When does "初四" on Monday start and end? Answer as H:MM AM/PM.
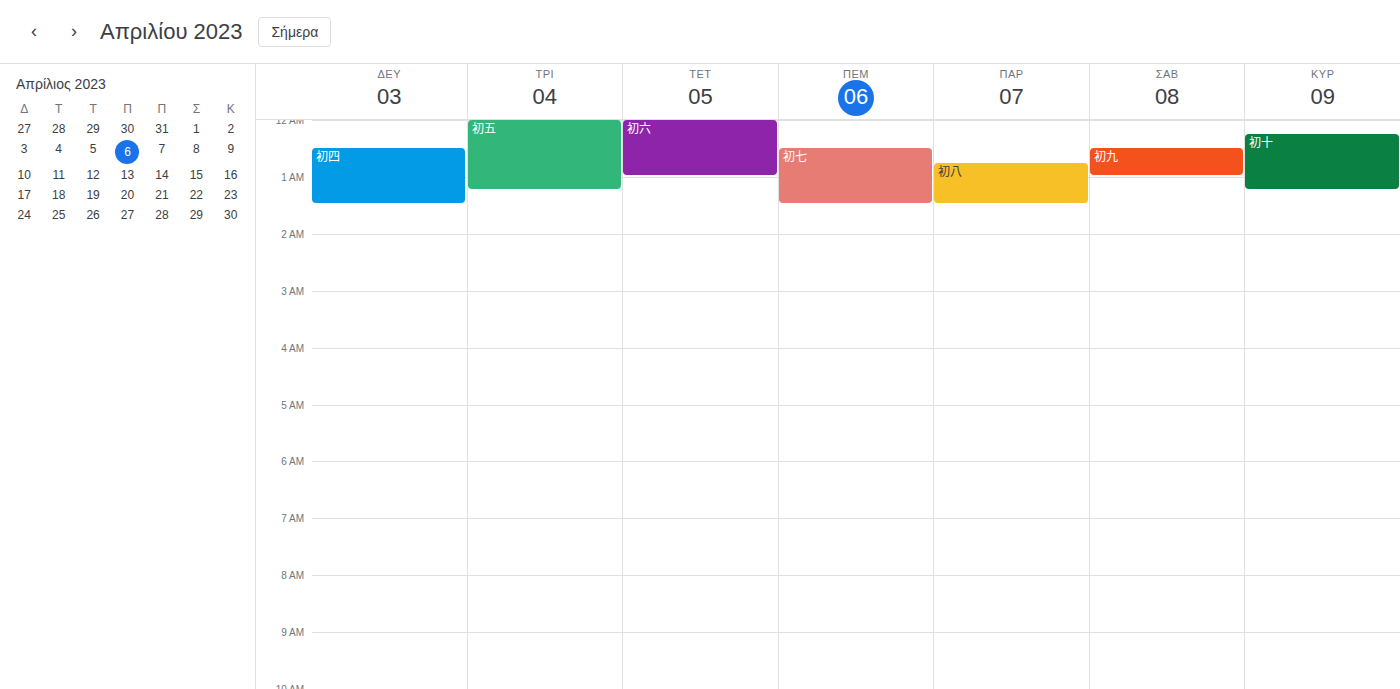
12:30 AM to 1:30 AM